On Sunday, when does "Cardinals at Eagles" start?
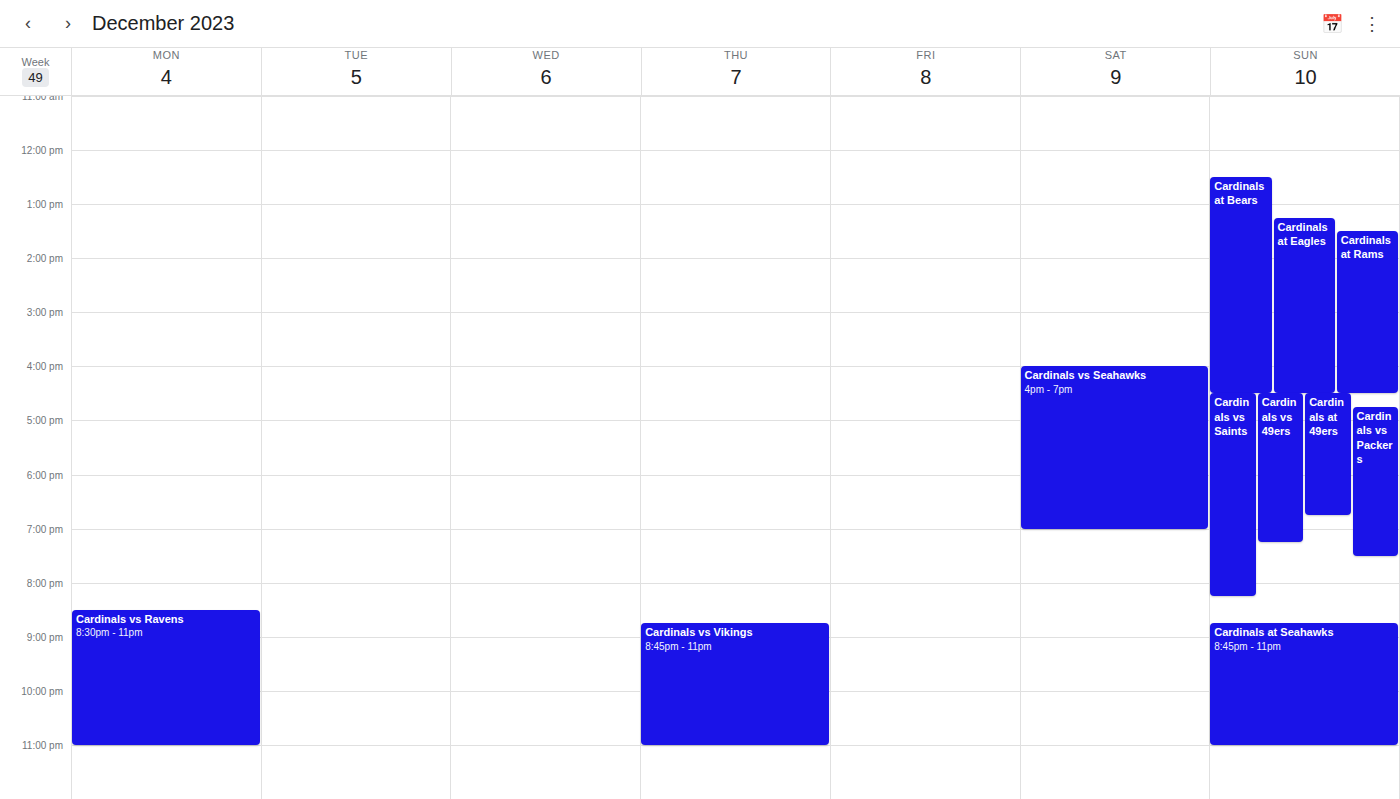
1:15 PM